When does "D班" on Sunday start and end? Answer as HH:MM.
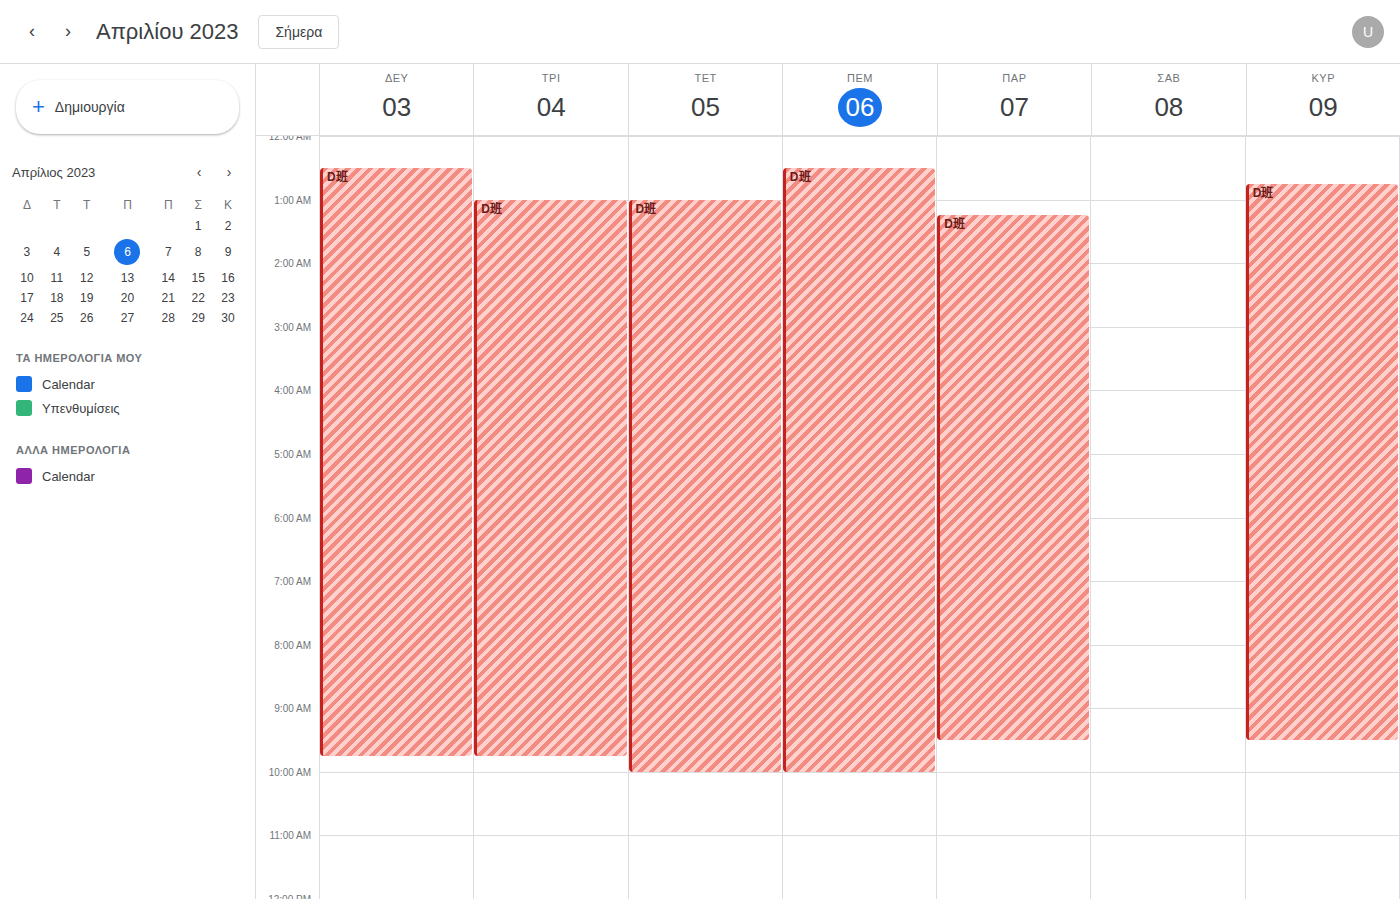
00:45 to 09:30